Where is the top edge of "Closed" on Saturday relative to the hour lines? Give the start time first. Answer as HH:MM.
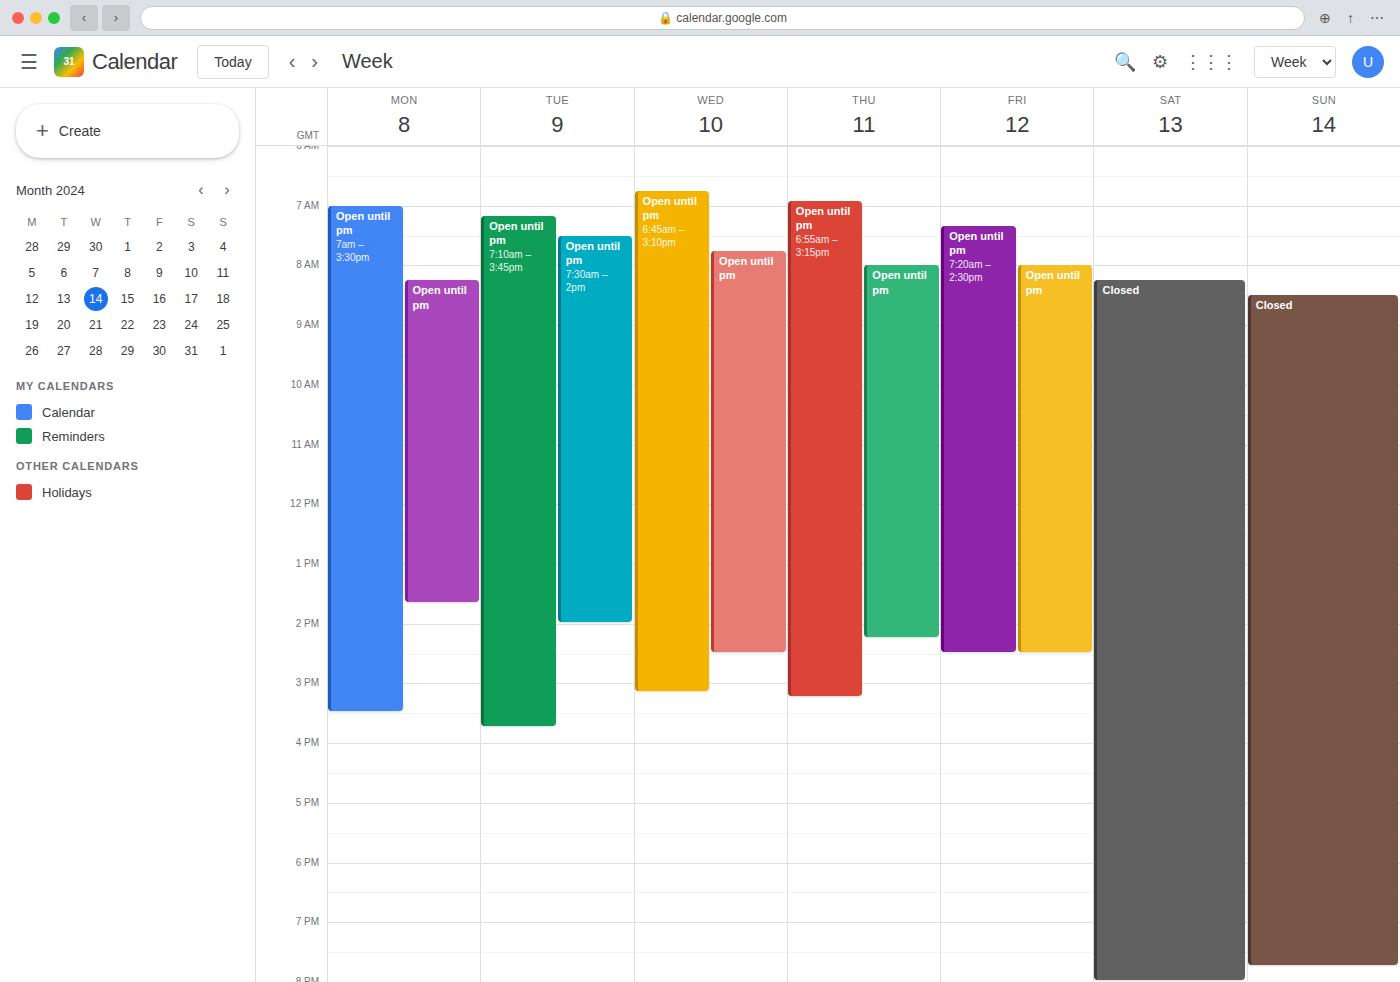
08:15 -- neither: a quarter of the way from the 08:00 line to the 09:00 line.